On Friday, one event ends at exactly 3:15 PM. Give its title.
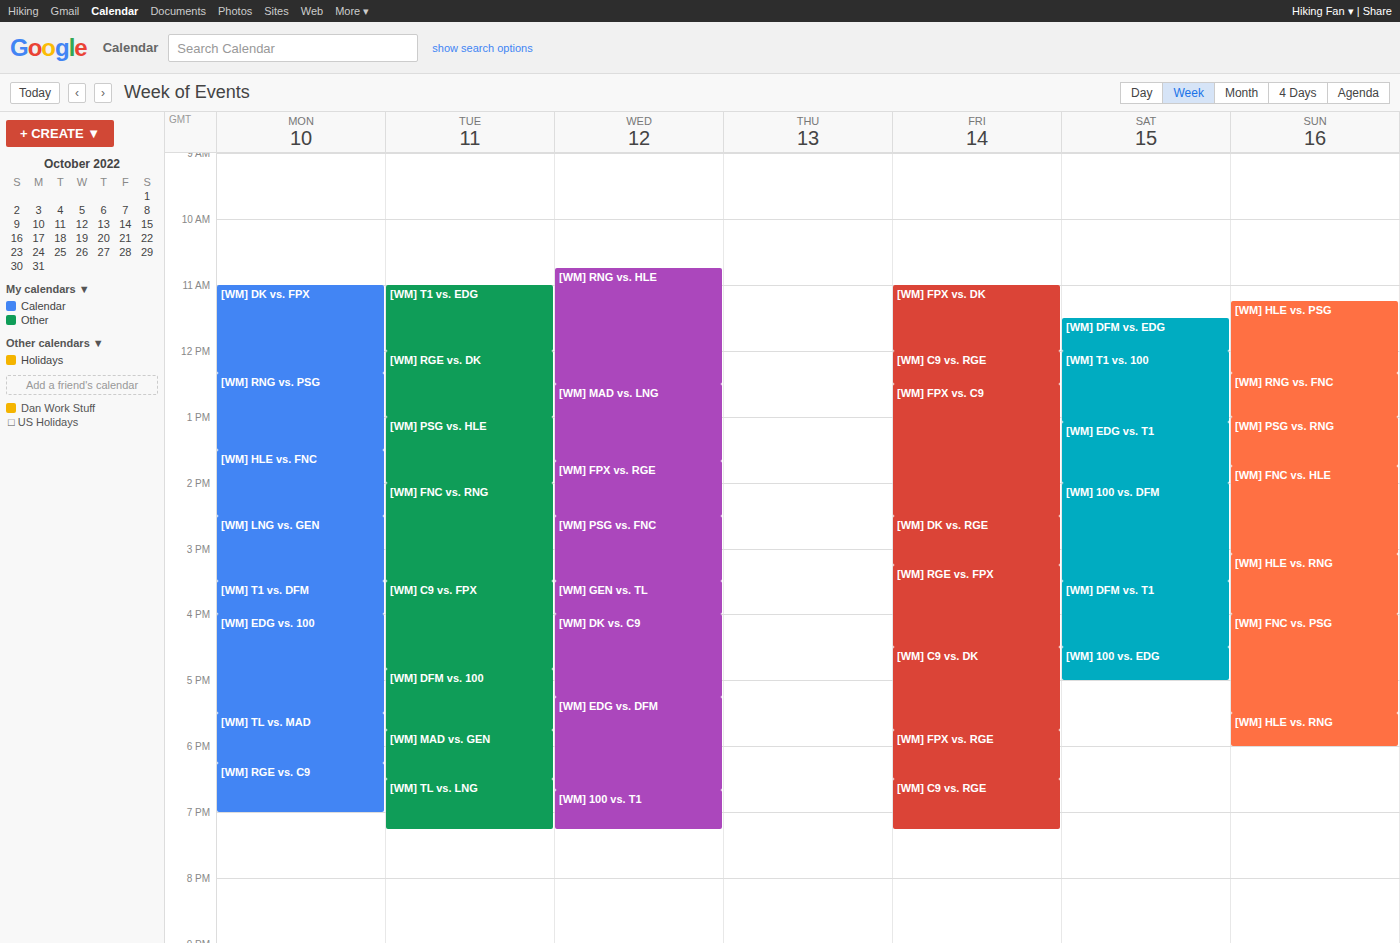
"[WM] DK vs. RGE"